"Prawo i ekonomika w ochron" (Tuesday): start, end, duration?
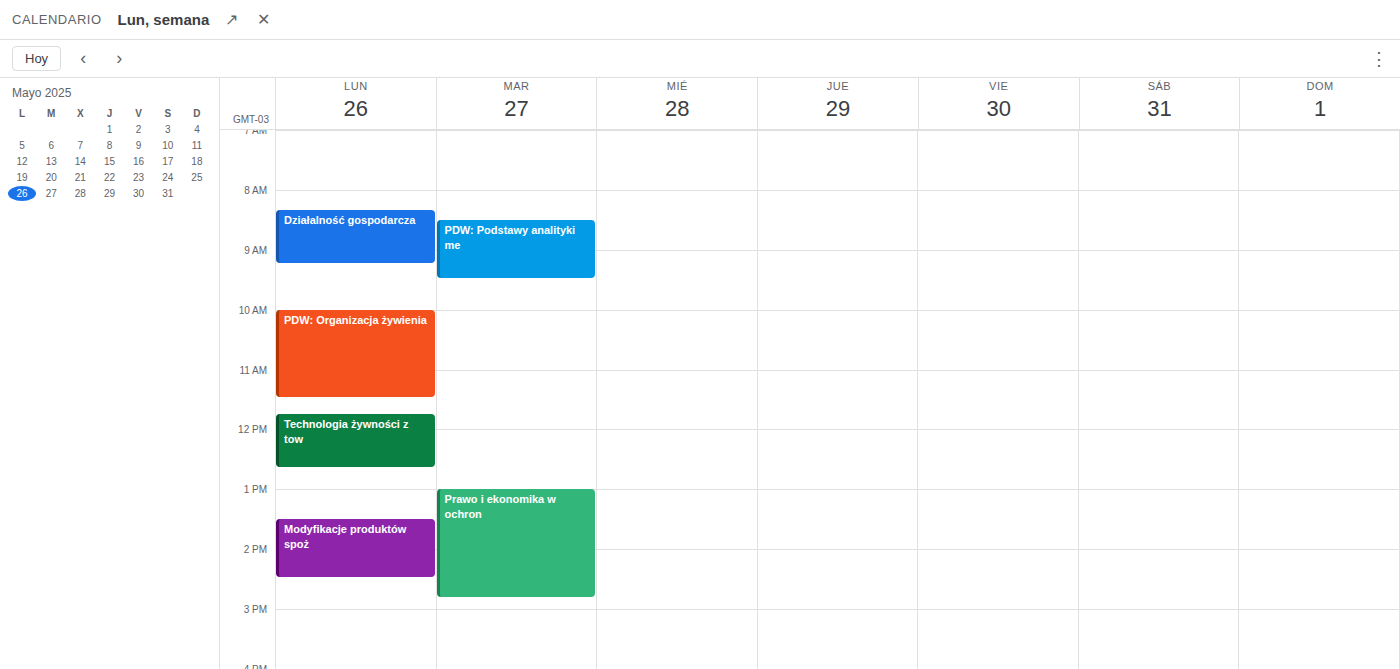
1:00 PM to 2:50 PM, 1 hour 50 minutes